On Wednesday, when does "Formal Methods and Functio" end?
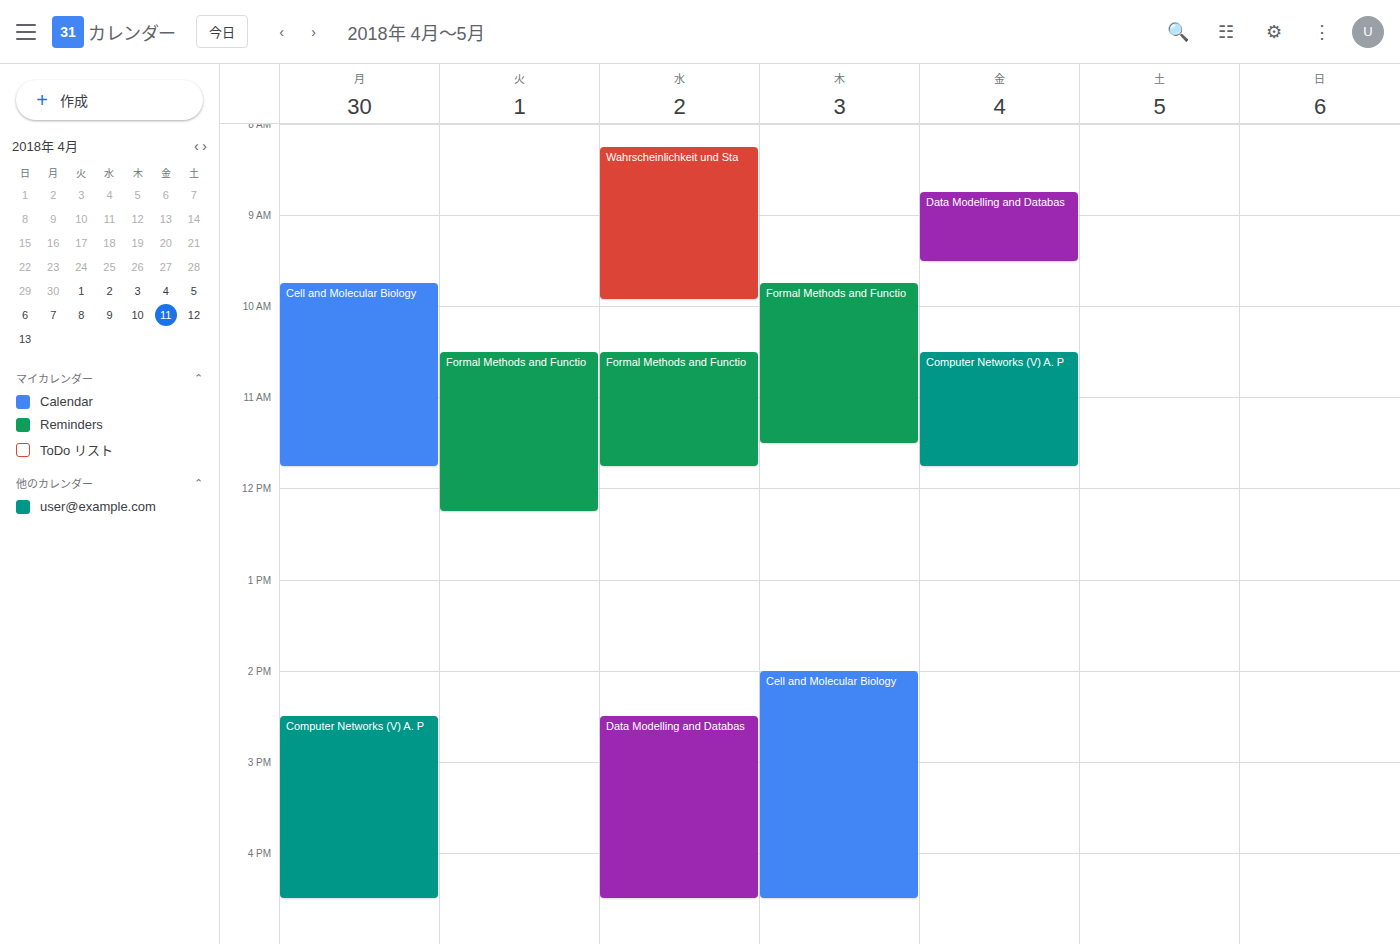
11:45 AM